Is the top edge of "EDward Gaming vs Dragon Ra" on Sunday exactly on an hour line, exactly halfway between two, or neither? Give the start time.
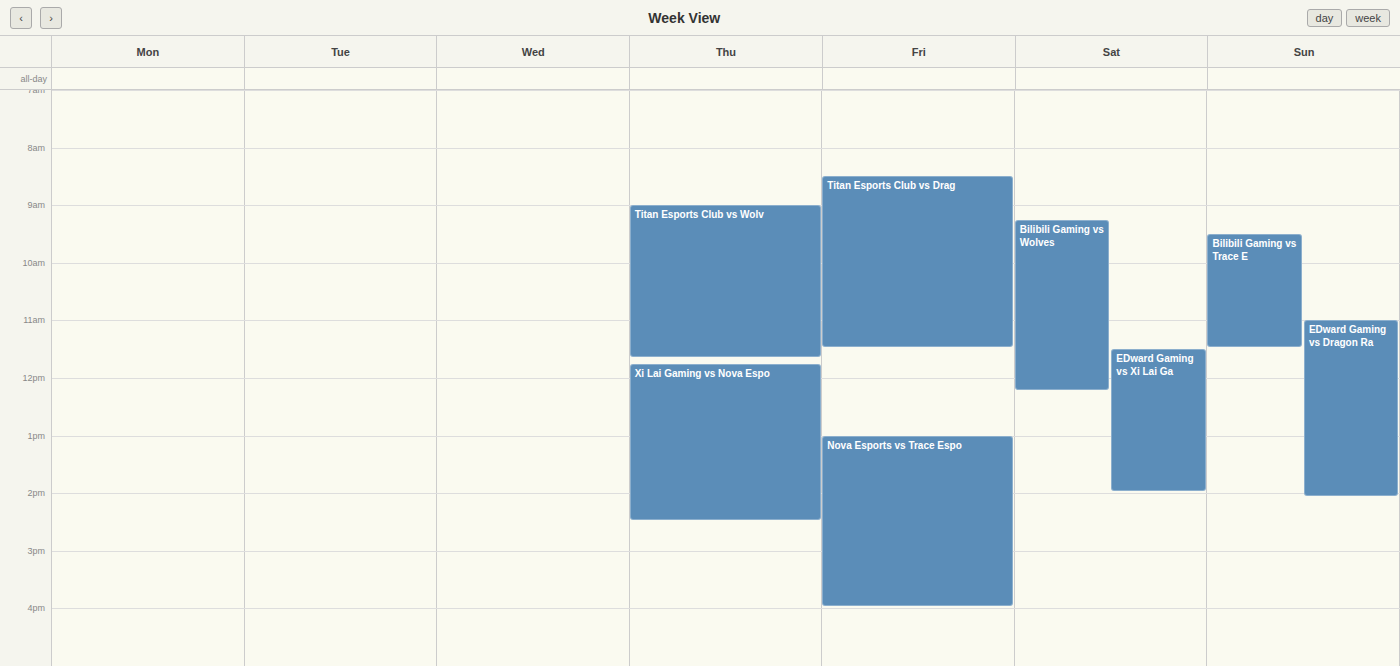
11:00 AM -- exactly on the 11 AM line.